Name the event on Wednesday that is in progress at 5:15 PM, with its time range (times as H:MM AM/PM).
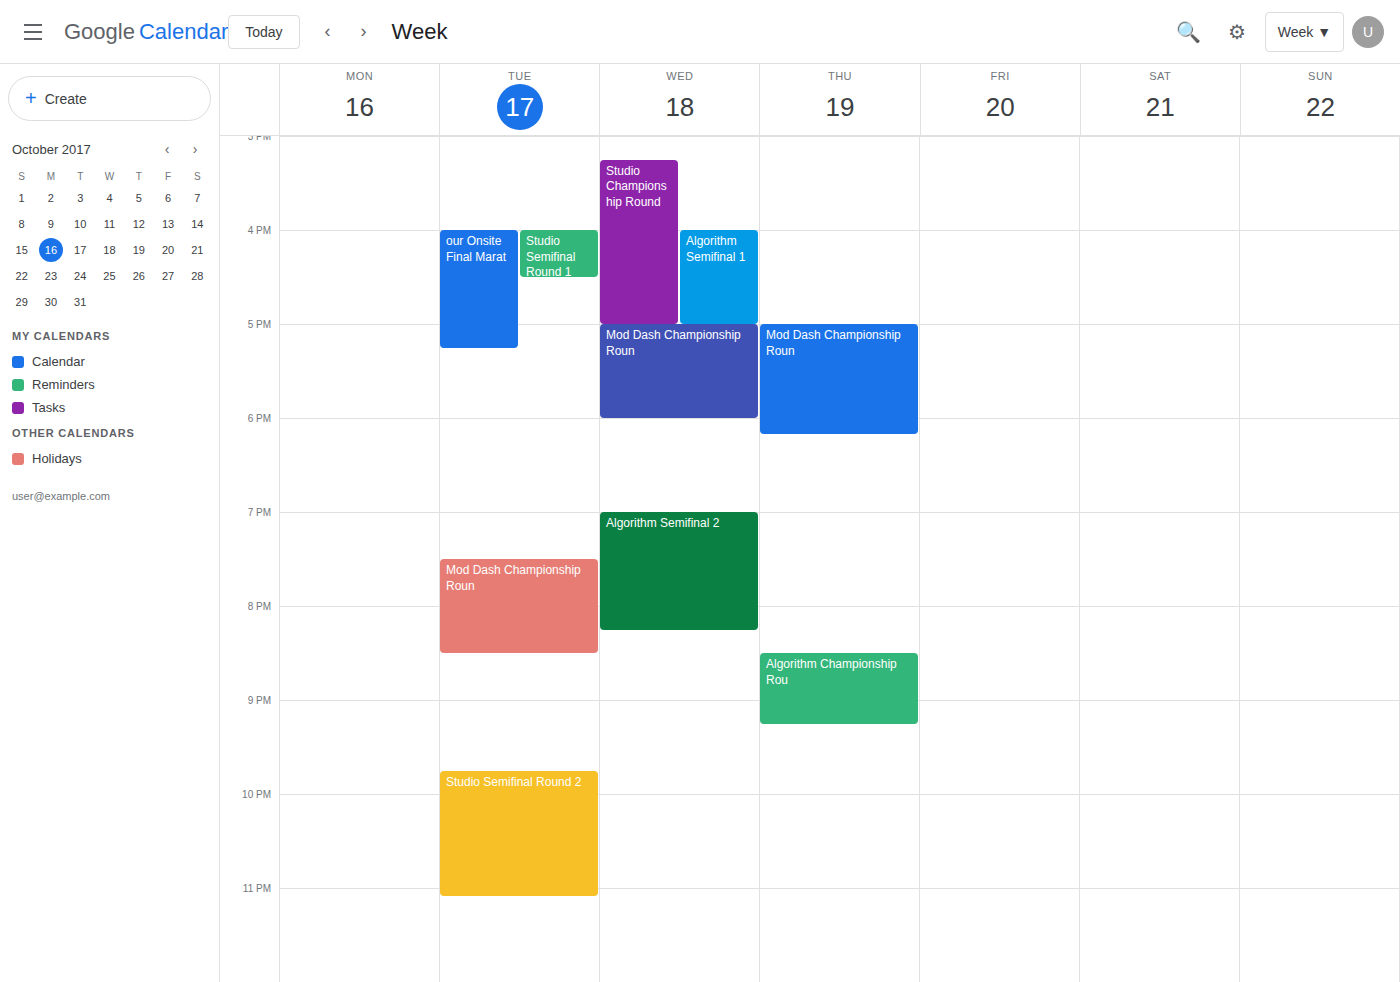
"Mod Dash Championship Roun", 5:00 PM to 6:00 PM